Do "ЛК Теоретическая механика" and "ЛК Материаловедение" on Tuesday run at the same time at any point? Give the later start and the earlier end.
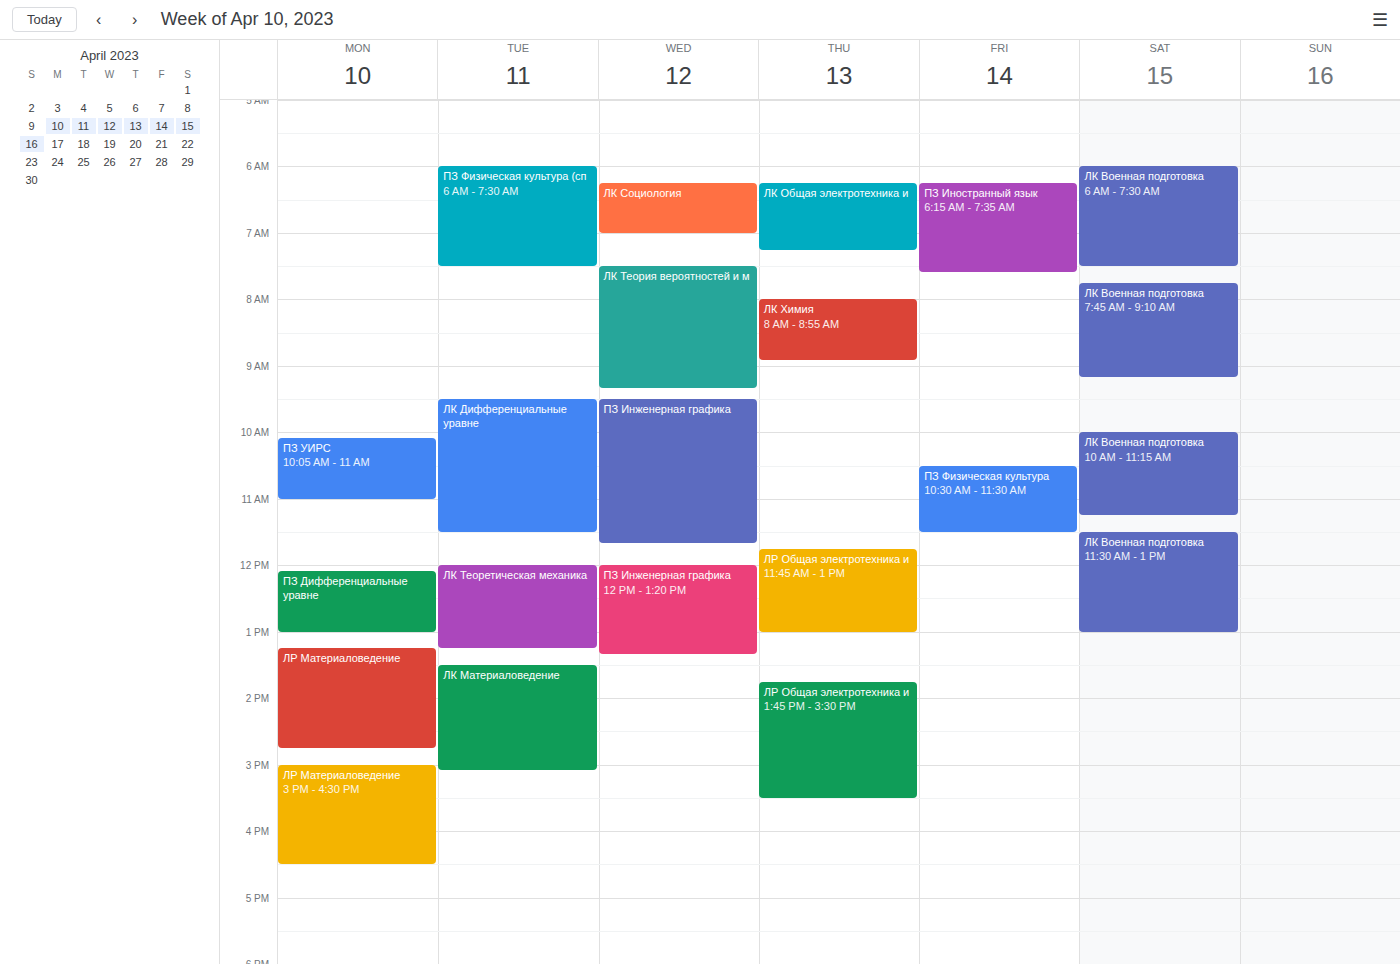
"ЛК Теоретическая механика" ends at 1:15 PM and "ЛК Материаловедение" starts at 1:30 PM -- no overlap.